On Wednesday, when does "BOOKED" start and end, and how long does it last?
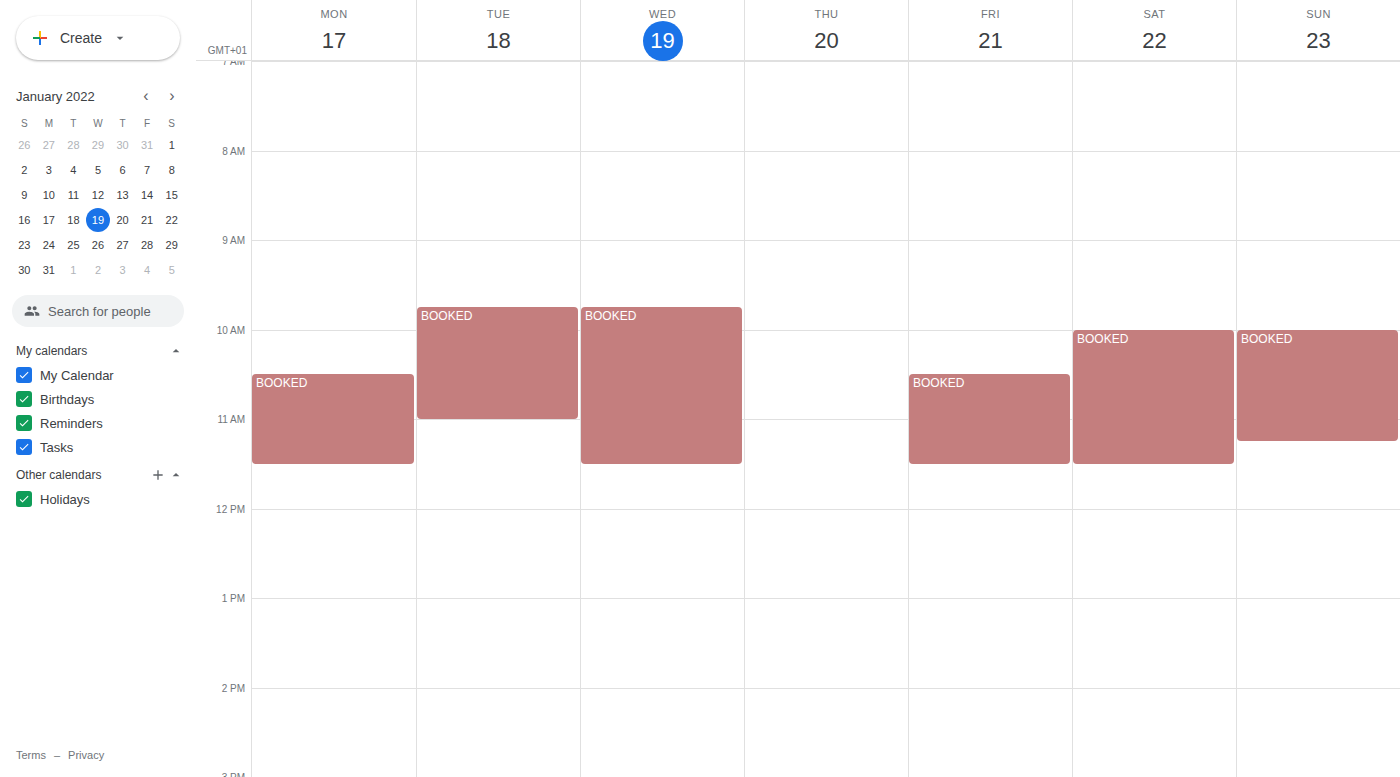
9:45 AM to 11:30 AM, 1 hour 45 minutes